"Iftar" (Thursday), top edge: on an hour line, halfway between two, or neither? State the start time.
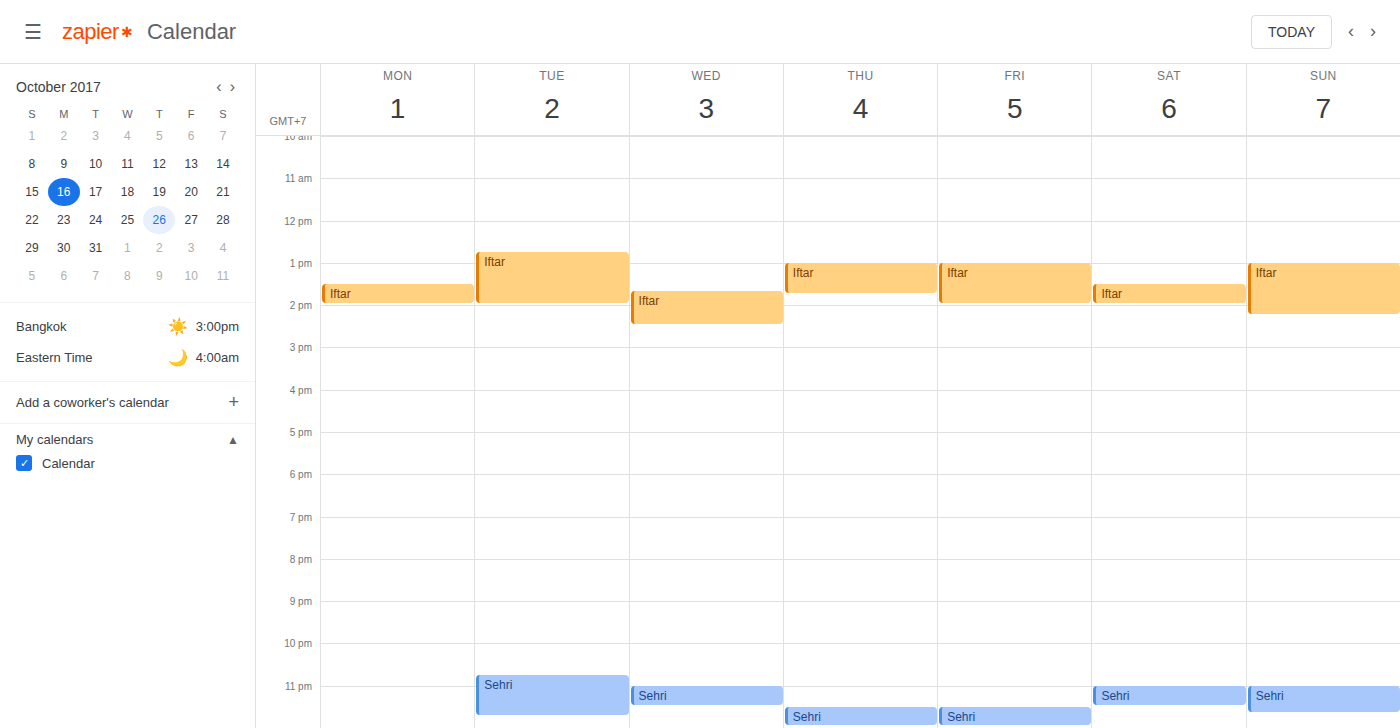
1:00 PM -- exactly on the 1 PM line.